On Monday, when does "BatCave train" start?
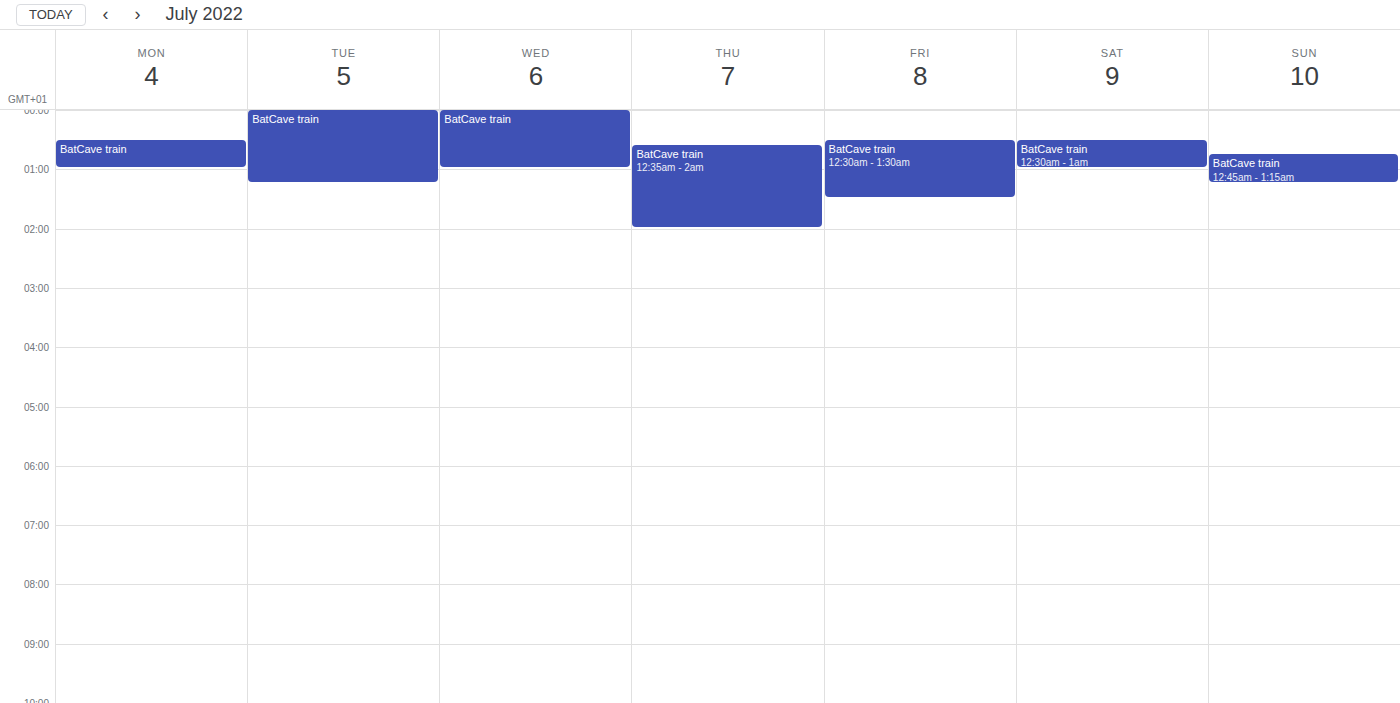
12:30 AM